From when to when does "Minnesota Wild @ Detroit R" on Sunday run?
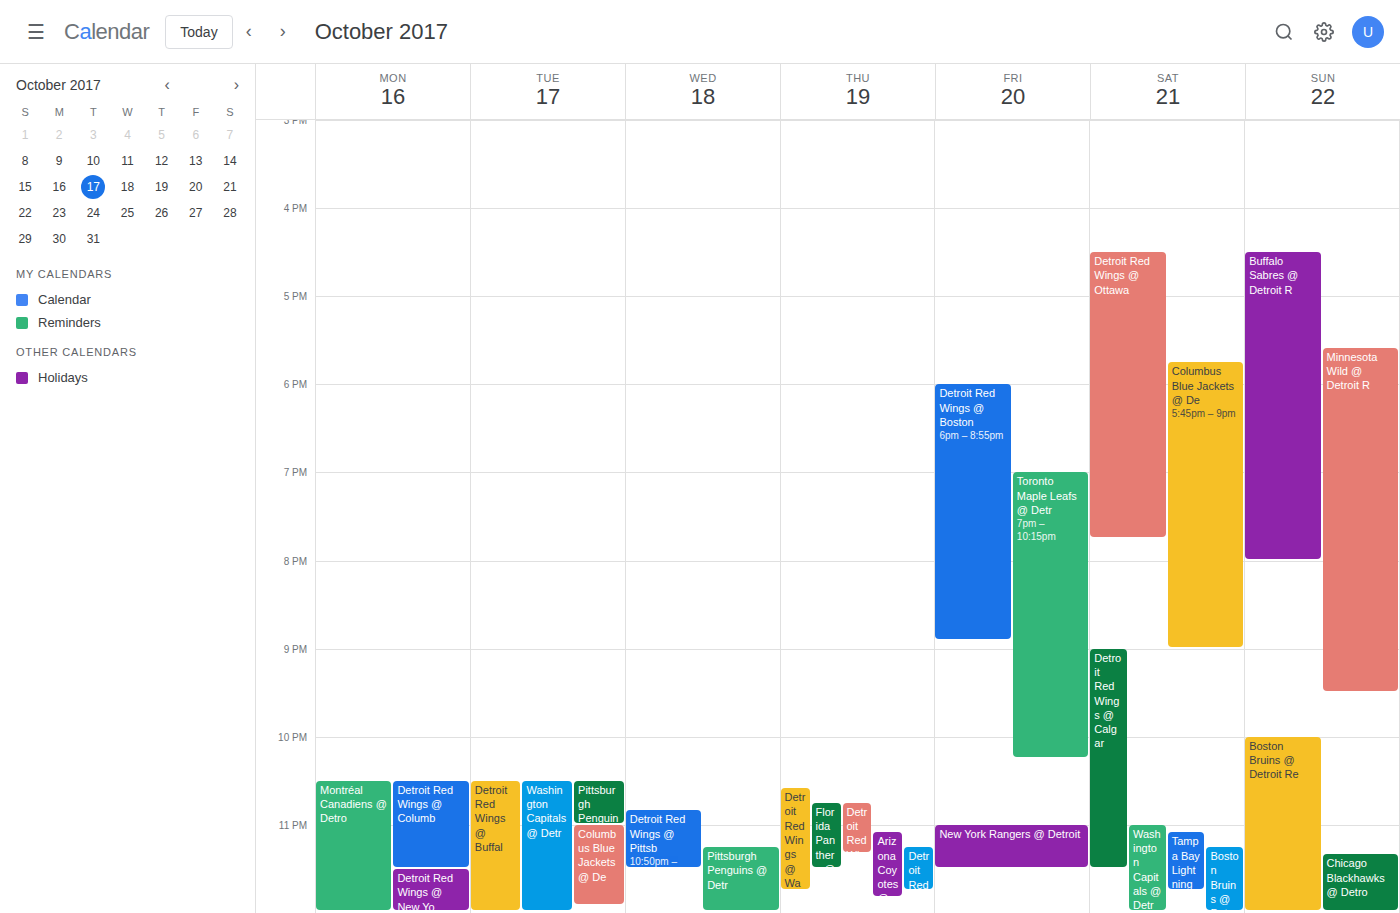
17:35 to 21:30